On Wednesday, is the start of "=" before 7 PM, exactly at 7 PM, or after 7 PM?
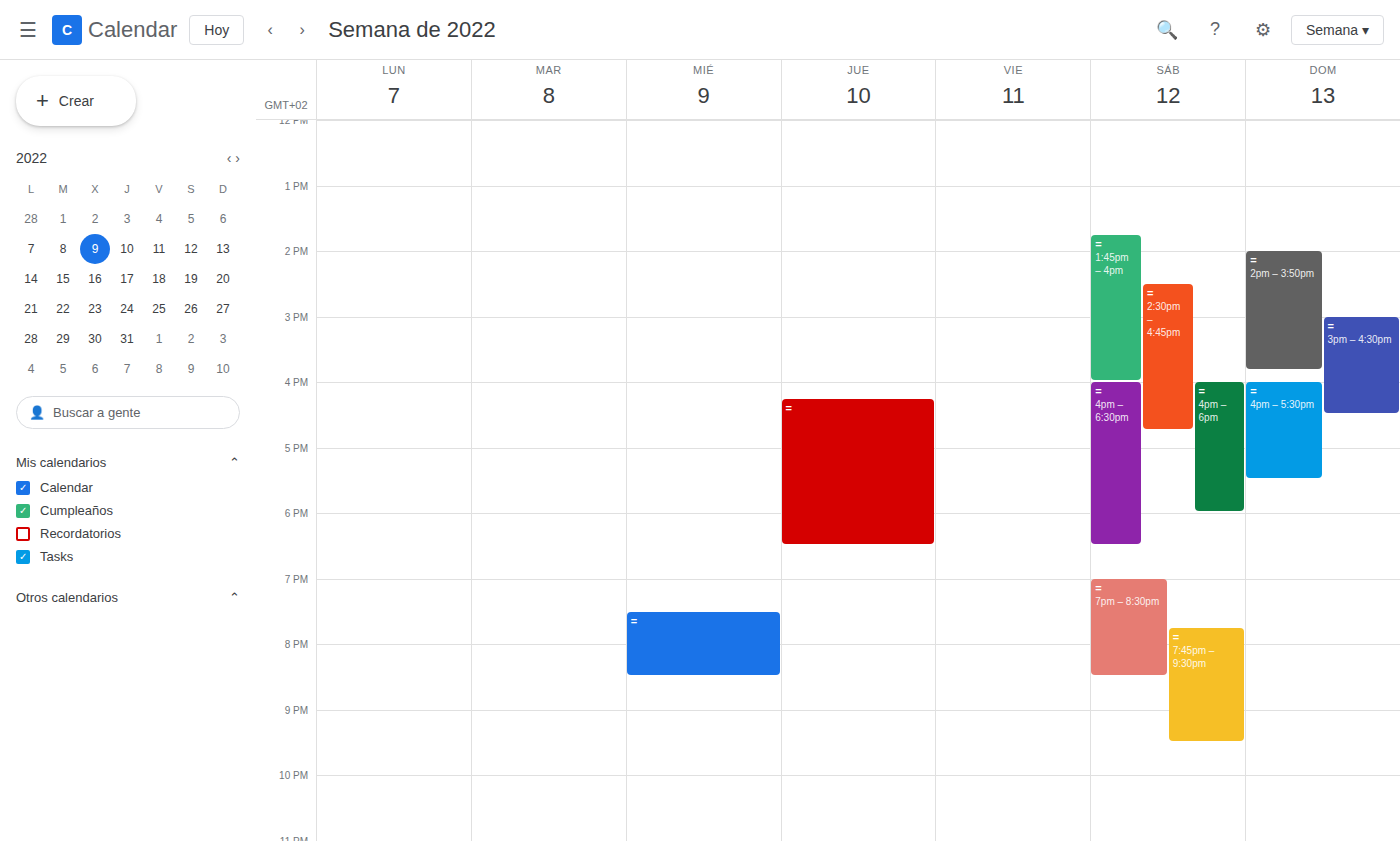
7:30 PM -- after 7 PM, 30 minutes below the 7 PM line.